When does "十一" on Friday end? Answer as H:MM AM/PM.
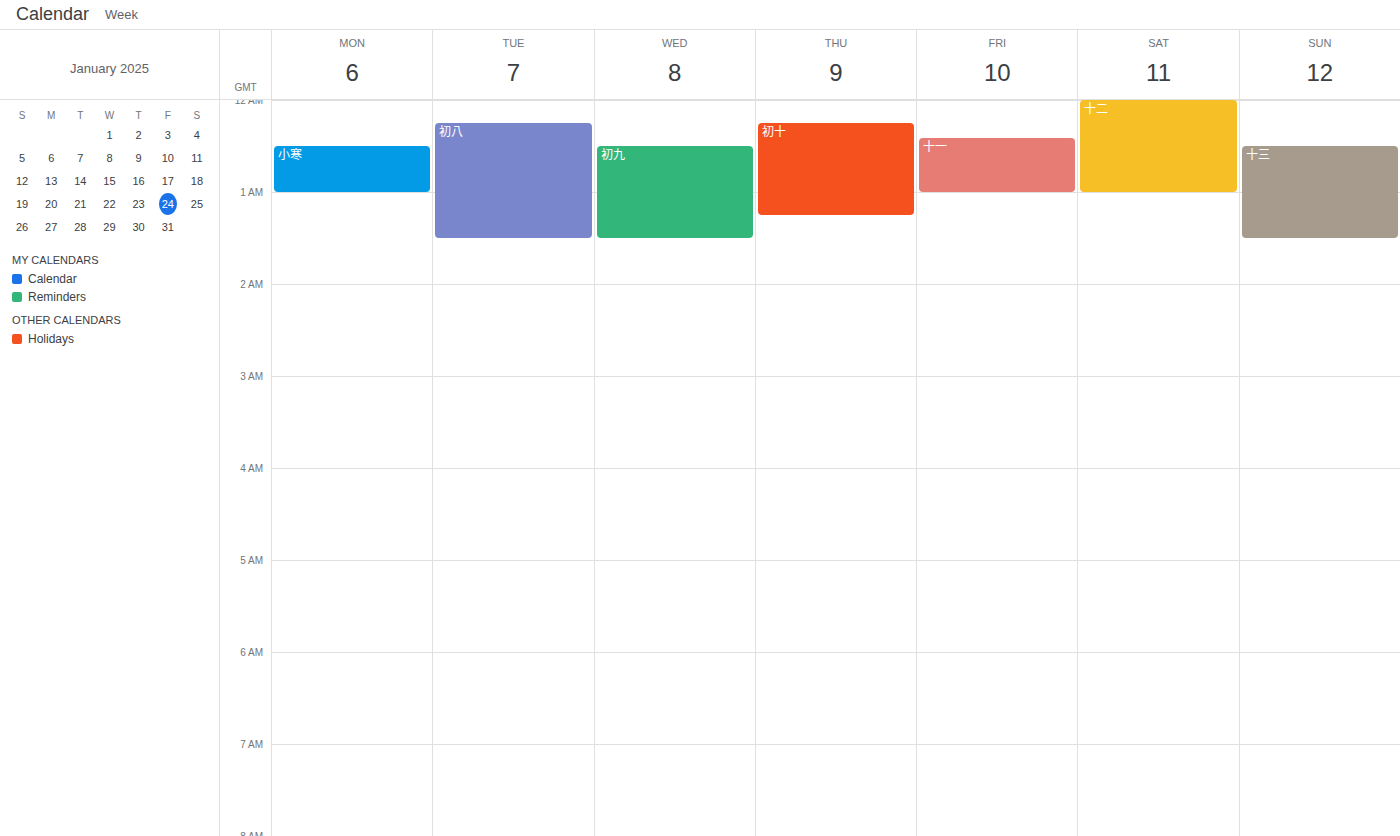
1:00 AM